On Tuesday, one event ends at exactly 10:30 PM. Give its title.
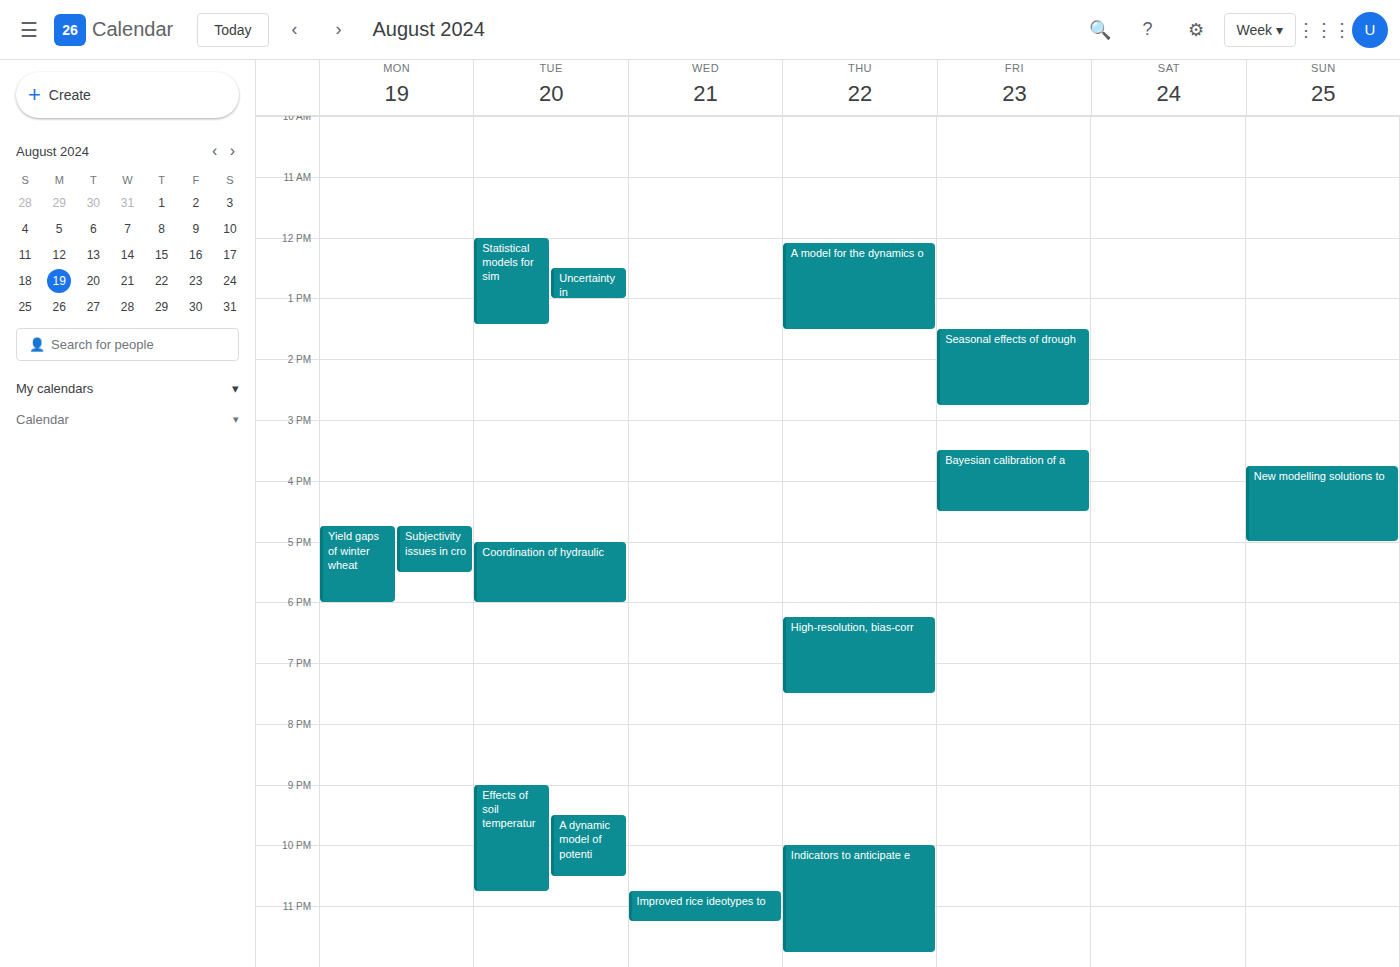
"A dynamic model of potenti"